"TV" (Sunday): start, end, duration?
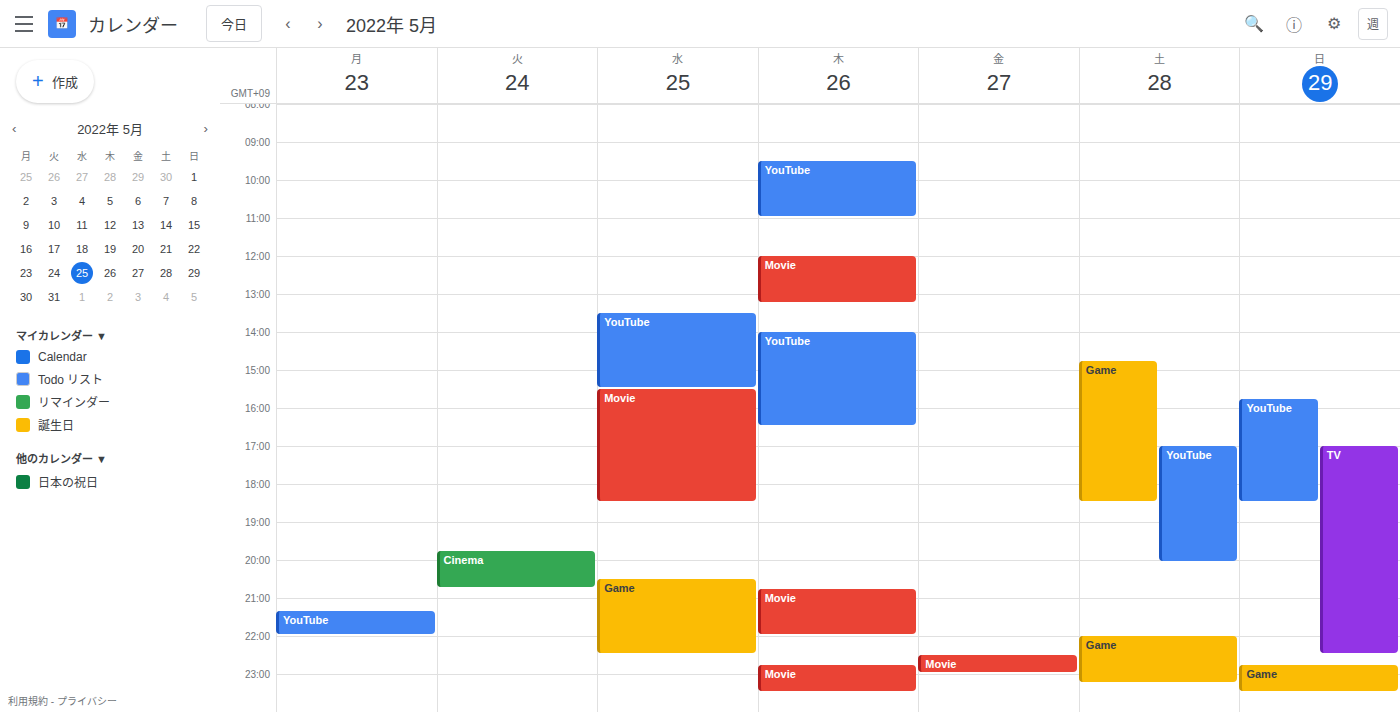
5:00 PM to 10:30 PM, 5 hours 30 minutes